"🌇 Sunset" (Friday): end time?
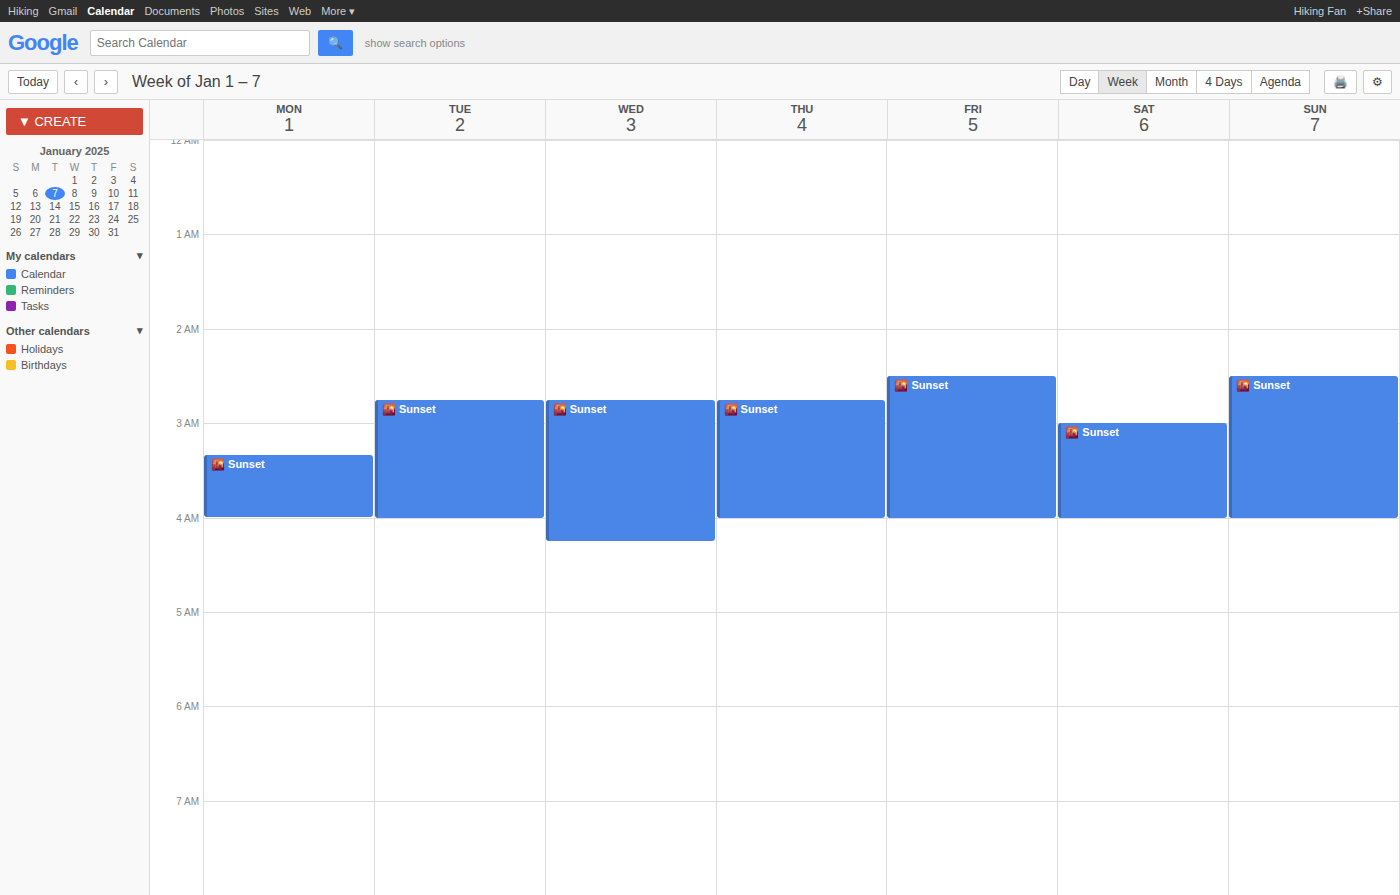
4:00 AM